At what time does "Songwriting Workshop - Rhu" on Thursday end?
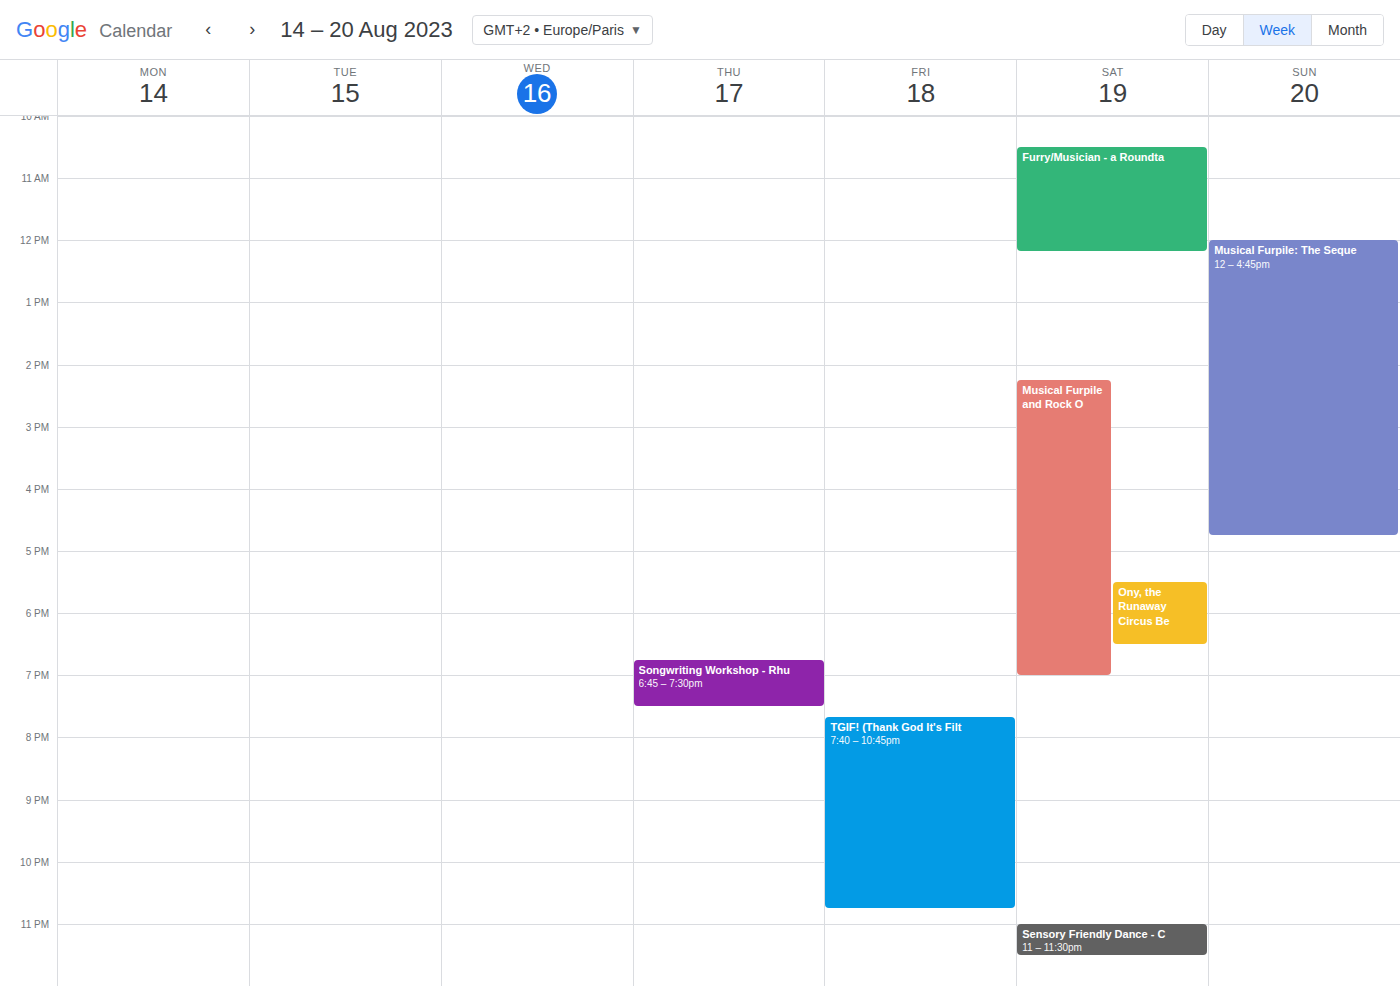
7:30 PM